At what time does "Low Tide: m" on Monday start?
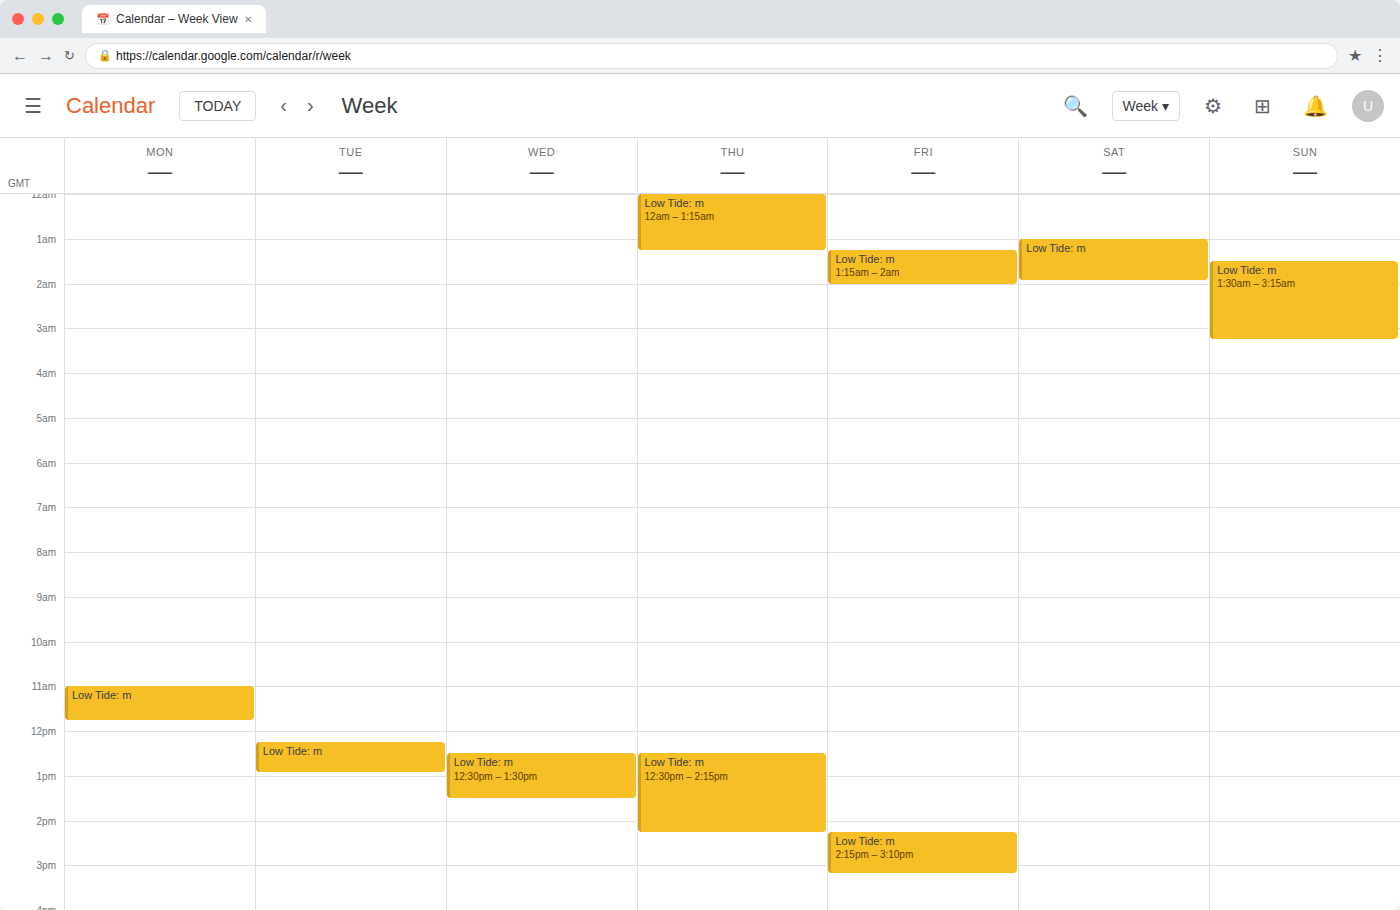
11:00